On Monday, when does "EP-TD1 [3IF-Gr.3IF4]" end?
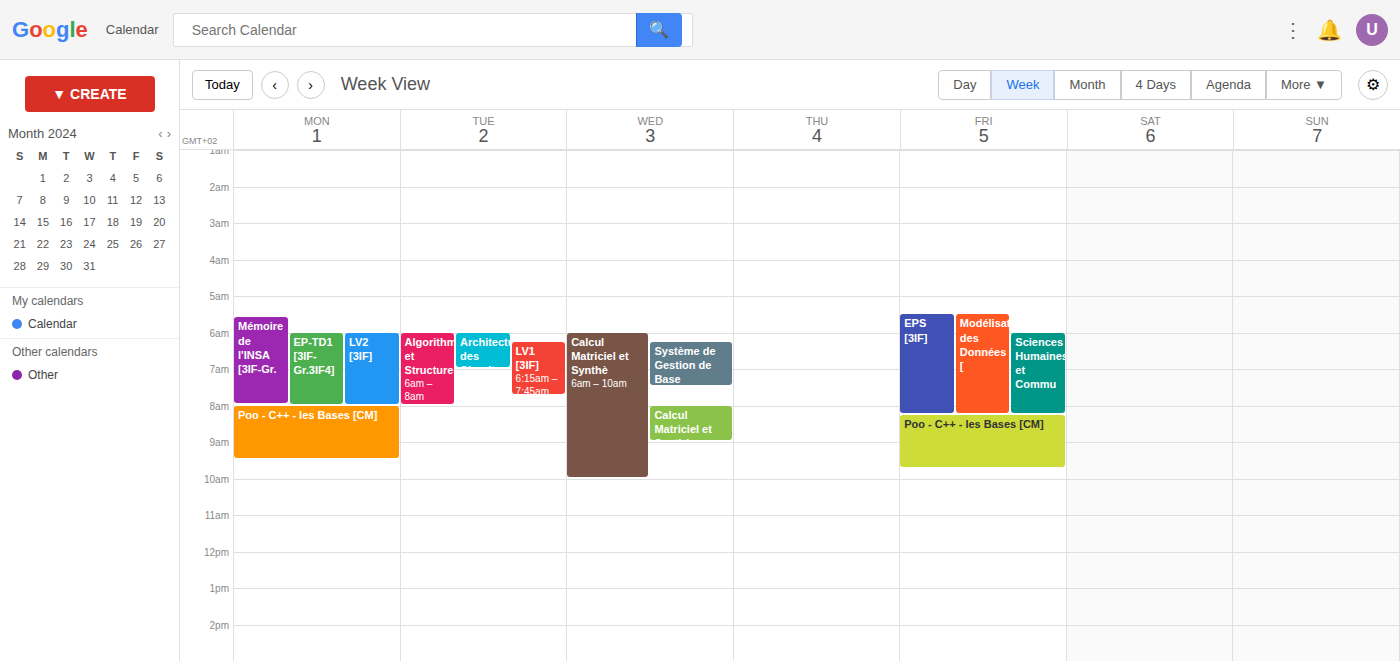
08:00